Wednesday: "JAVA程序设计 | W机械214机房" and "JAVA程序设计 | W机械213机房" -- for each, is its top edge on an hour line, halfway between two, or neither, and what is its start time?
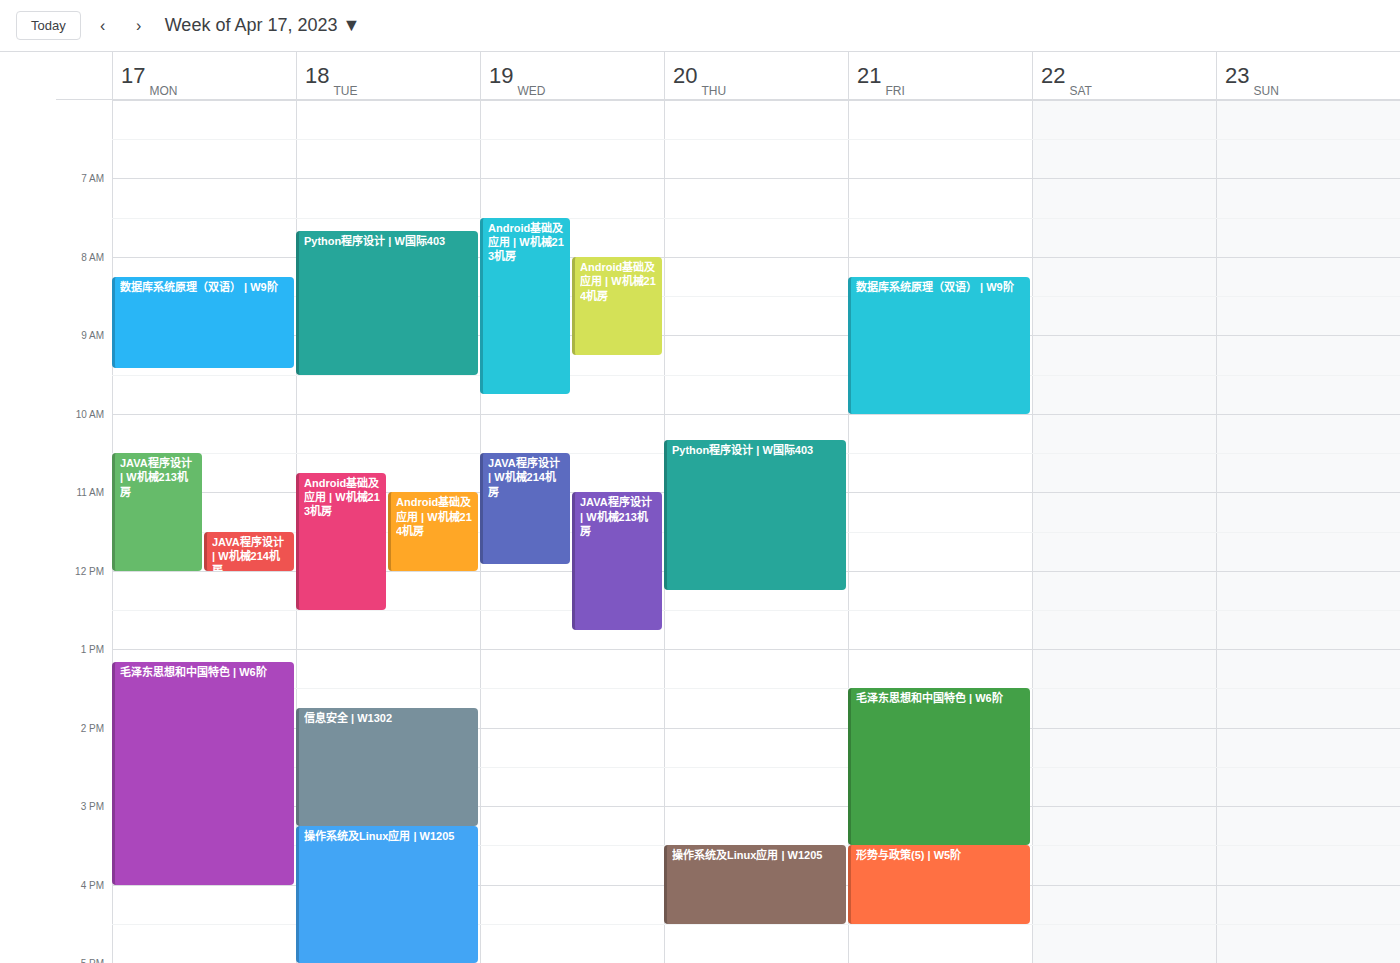
"JAVA程序设计 | W机械214机房": 10:30 AM, halfway between the 10 AM and 11 AM lines. "JAVA程序设计 | W机械213机房": 11:00 AM, exactly on the 11 AM line.